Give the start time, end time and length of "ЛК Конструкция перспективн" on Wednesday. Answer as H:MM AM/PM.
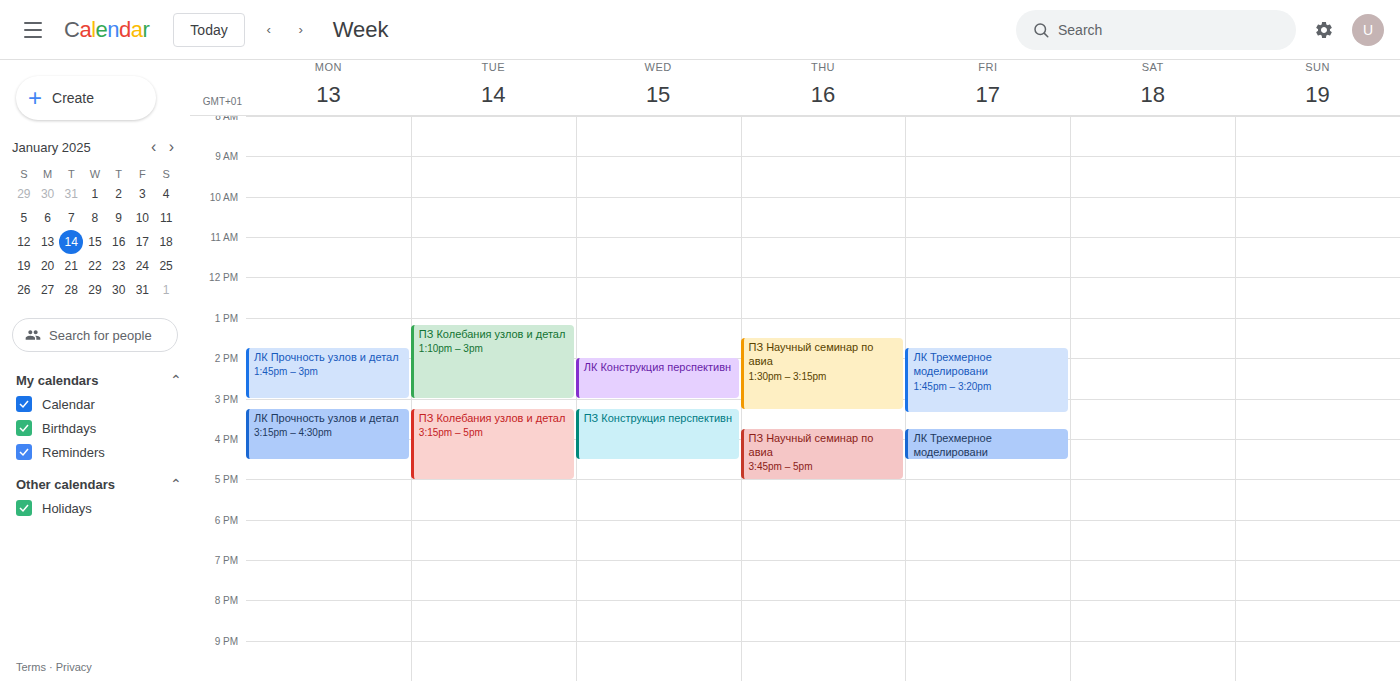
2:00 PM to 3:00 PM, 1 hour